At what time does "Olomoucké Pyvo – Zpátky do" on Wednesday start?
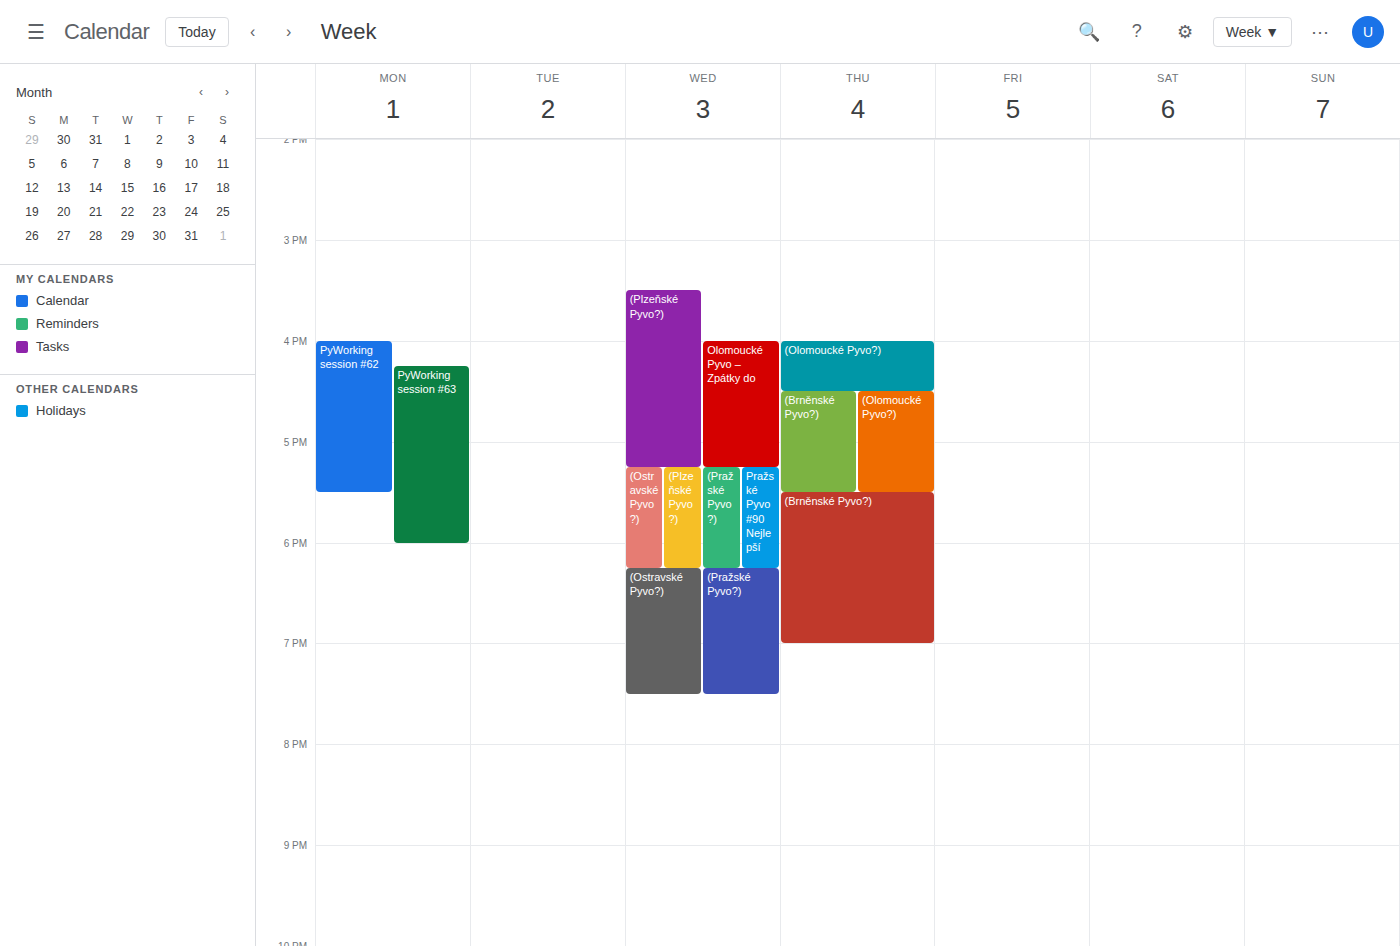
16:00